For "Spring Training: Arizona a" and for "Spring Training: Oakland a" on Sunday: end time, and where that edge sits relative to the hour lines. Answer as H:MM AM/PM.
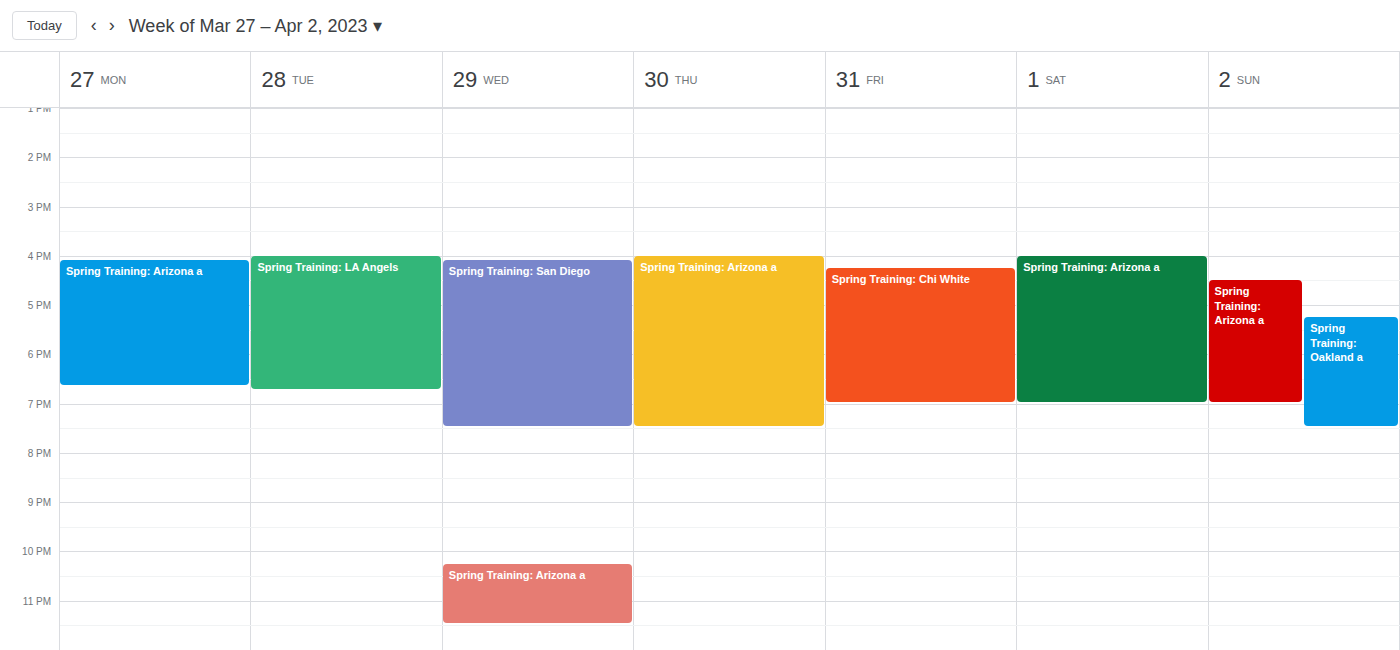
"Spring Training: Arizona a": 7:00 PM, exactly on the 7 PM line. "Spring Training: Oakland a": 7:30 PM, halfway between the 7 PM and 8 PM lines.